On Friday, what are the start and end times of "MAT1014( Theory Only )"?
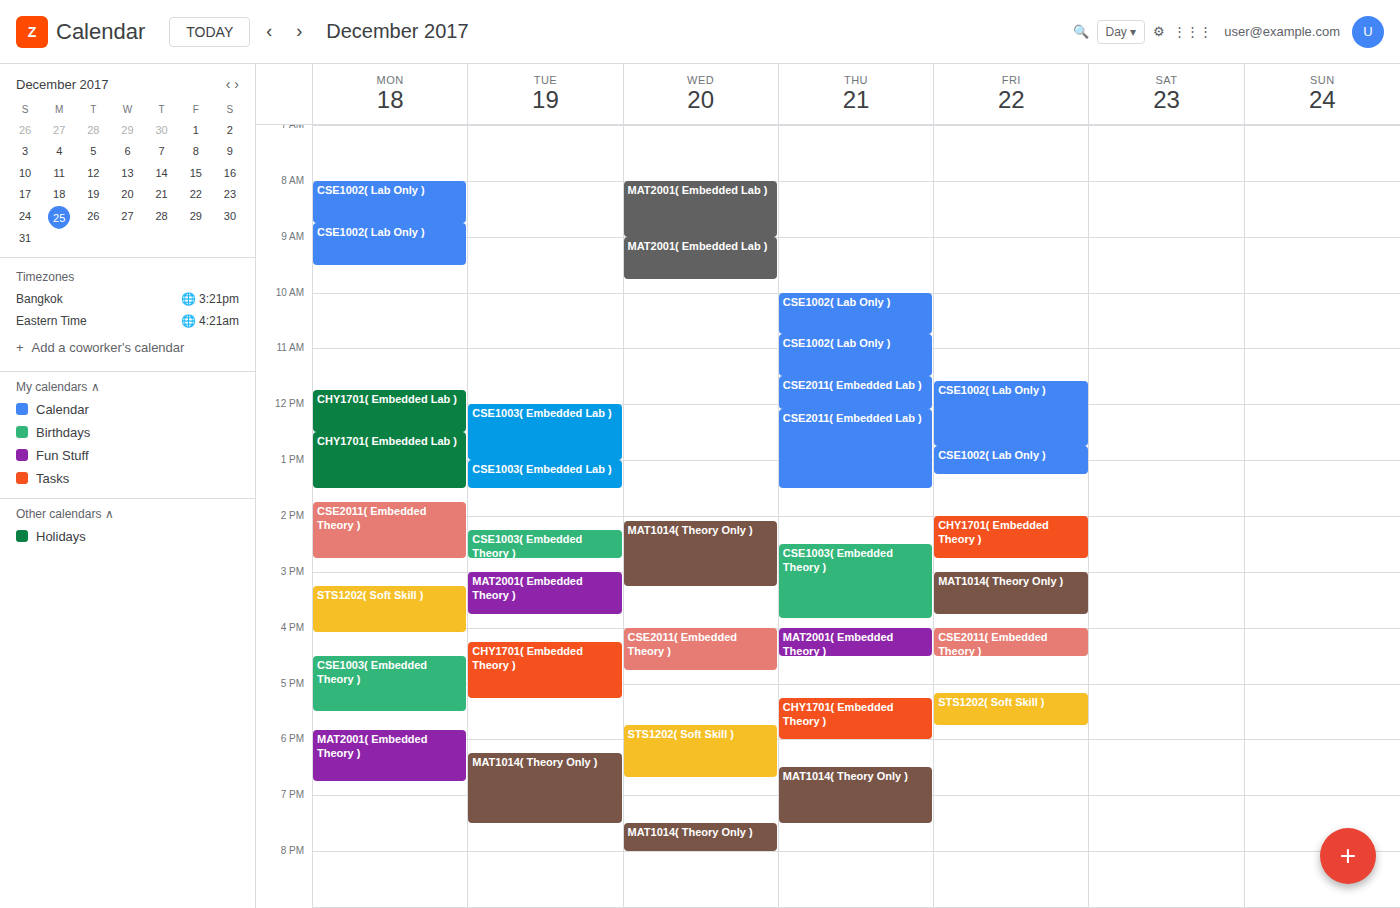
3:00 PM to 3:45 PM